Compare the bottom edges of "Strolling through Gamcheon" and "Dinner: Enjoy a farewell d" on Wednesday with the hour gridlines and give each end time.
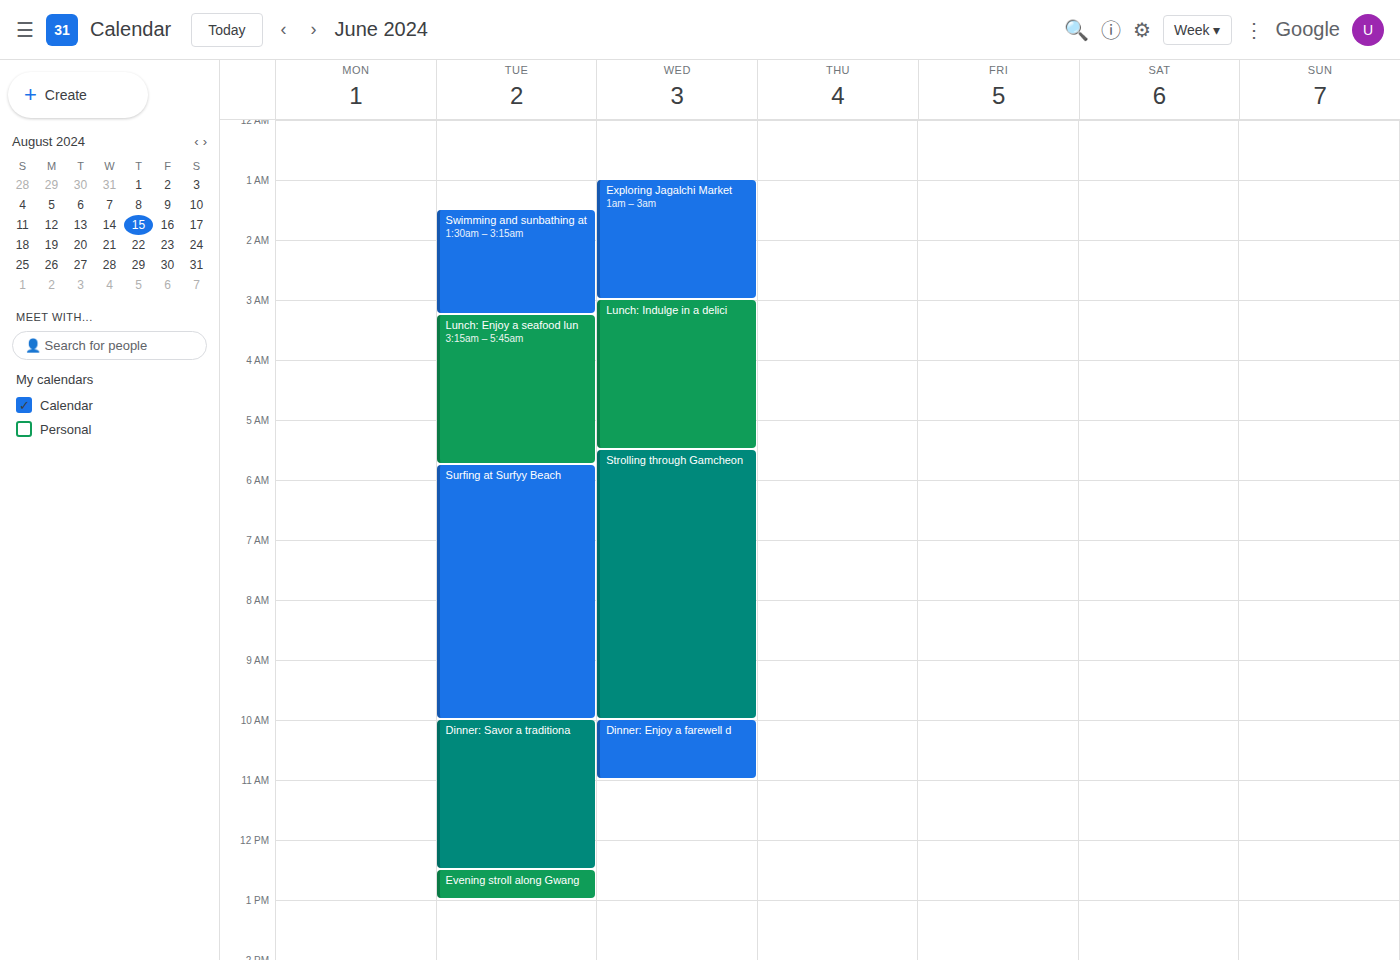
"Strolling through Gamcheon": 10:00, exactly on the 10:00 line. "Dinner: Enjoy a farewell d": 11:00, exactly on the 11:00 line.